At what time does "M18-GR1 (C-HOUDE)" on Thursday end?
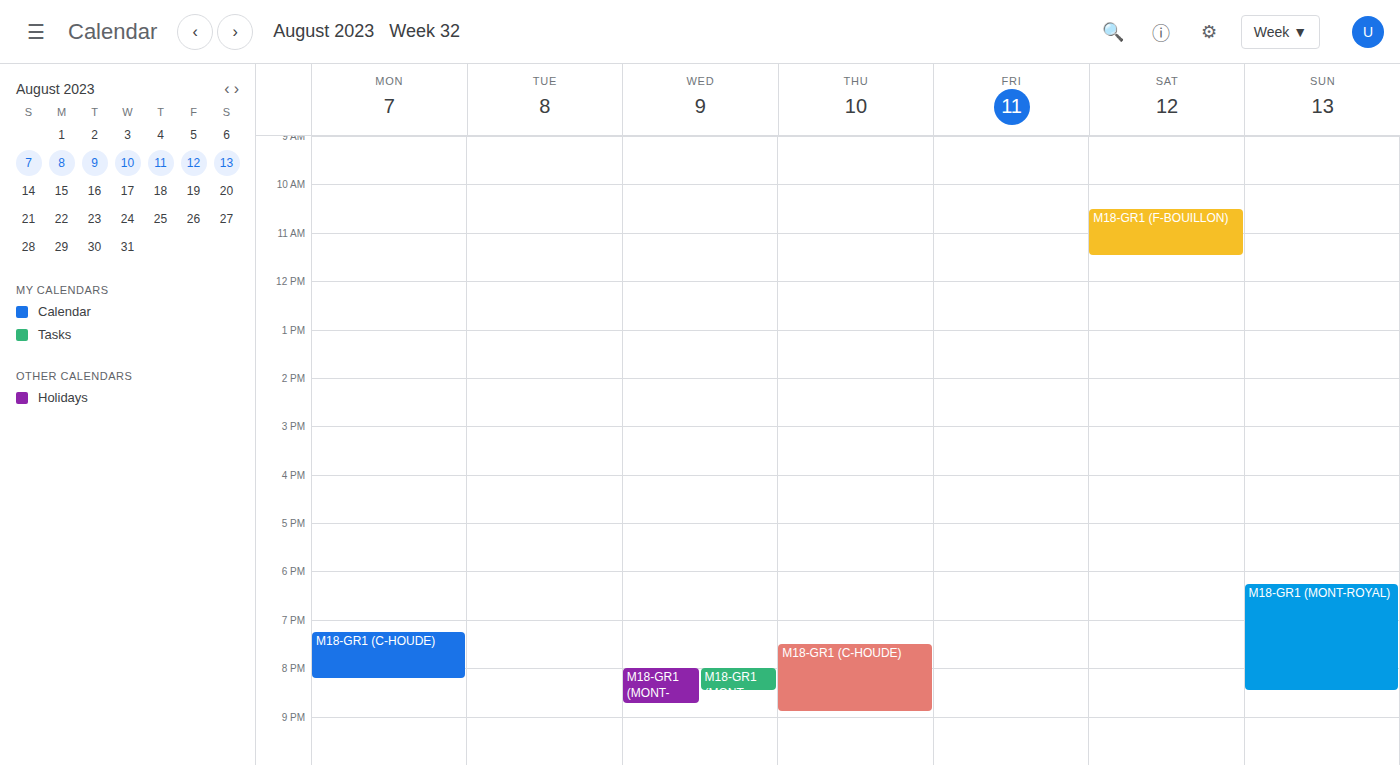
8:55 PM